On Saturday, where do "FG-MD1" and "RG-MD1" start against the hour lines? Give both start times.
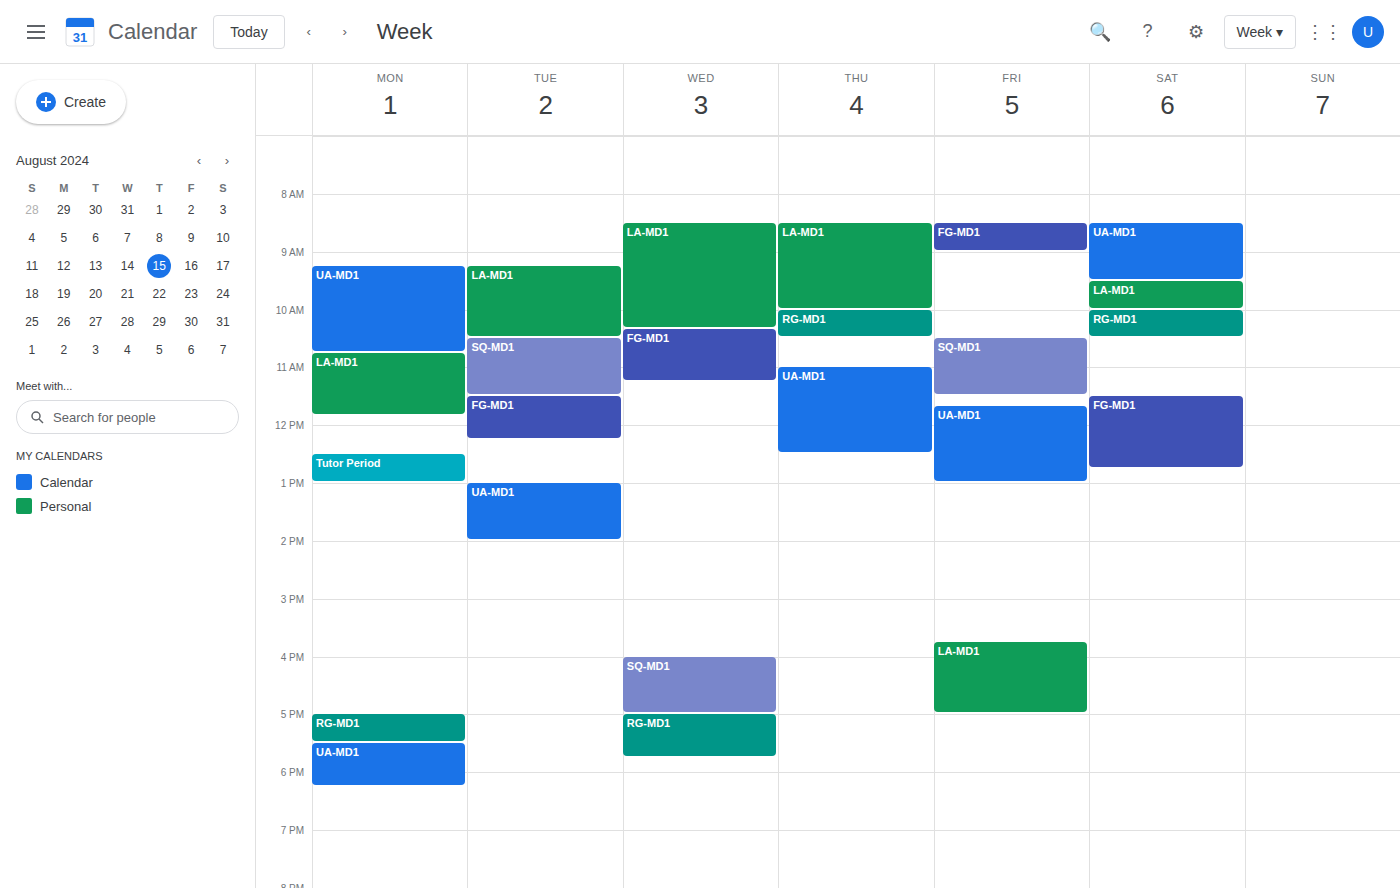
"FG-MD1": 11:30, halfway between the 11:00 and 12:00 lines. "RG-MD1": 10:00, exactly on the 10:00 line.